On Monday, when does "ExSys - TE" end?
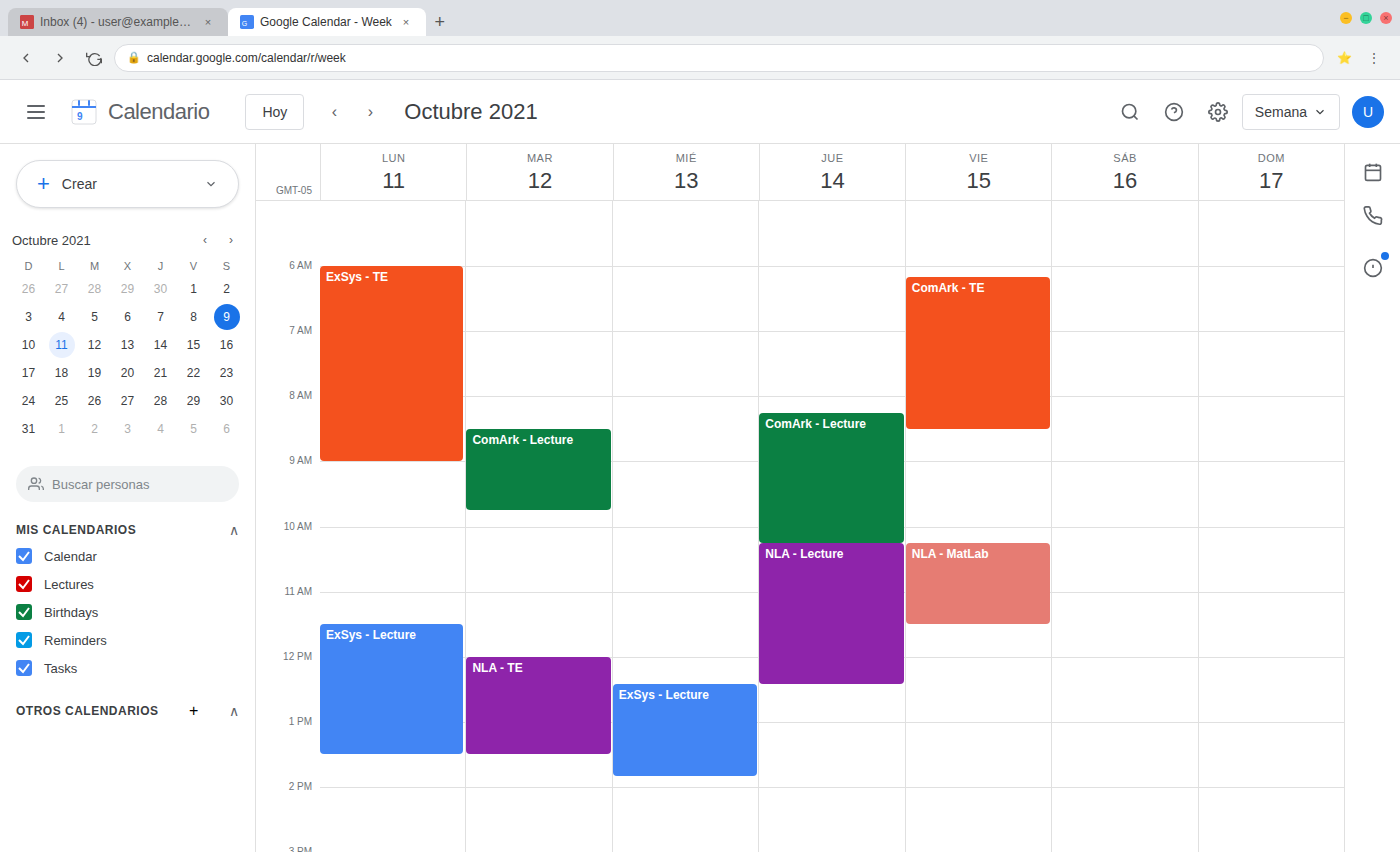
9:00 AM